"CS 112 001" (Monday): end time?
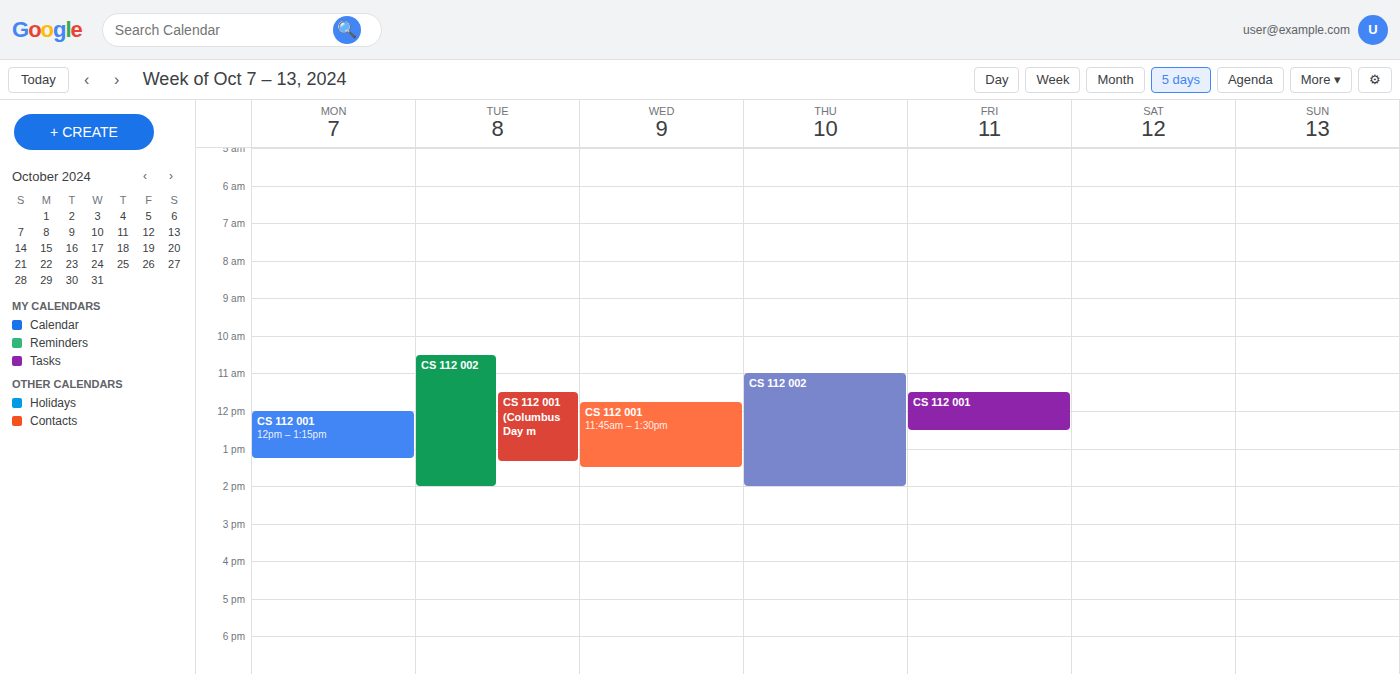
1:15 PM